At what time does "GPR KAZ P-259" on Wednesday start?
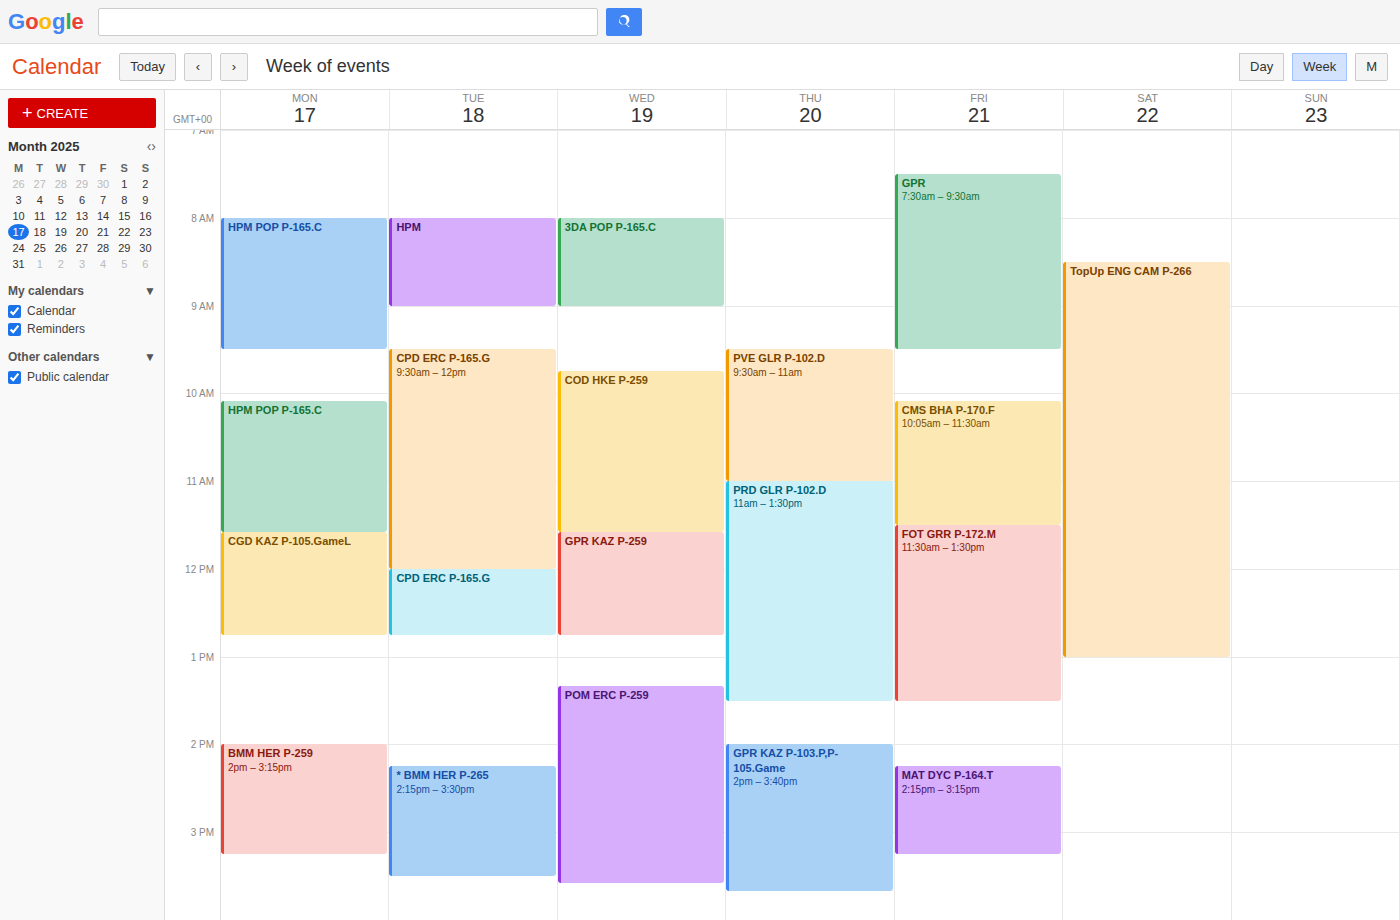
11:35 AM